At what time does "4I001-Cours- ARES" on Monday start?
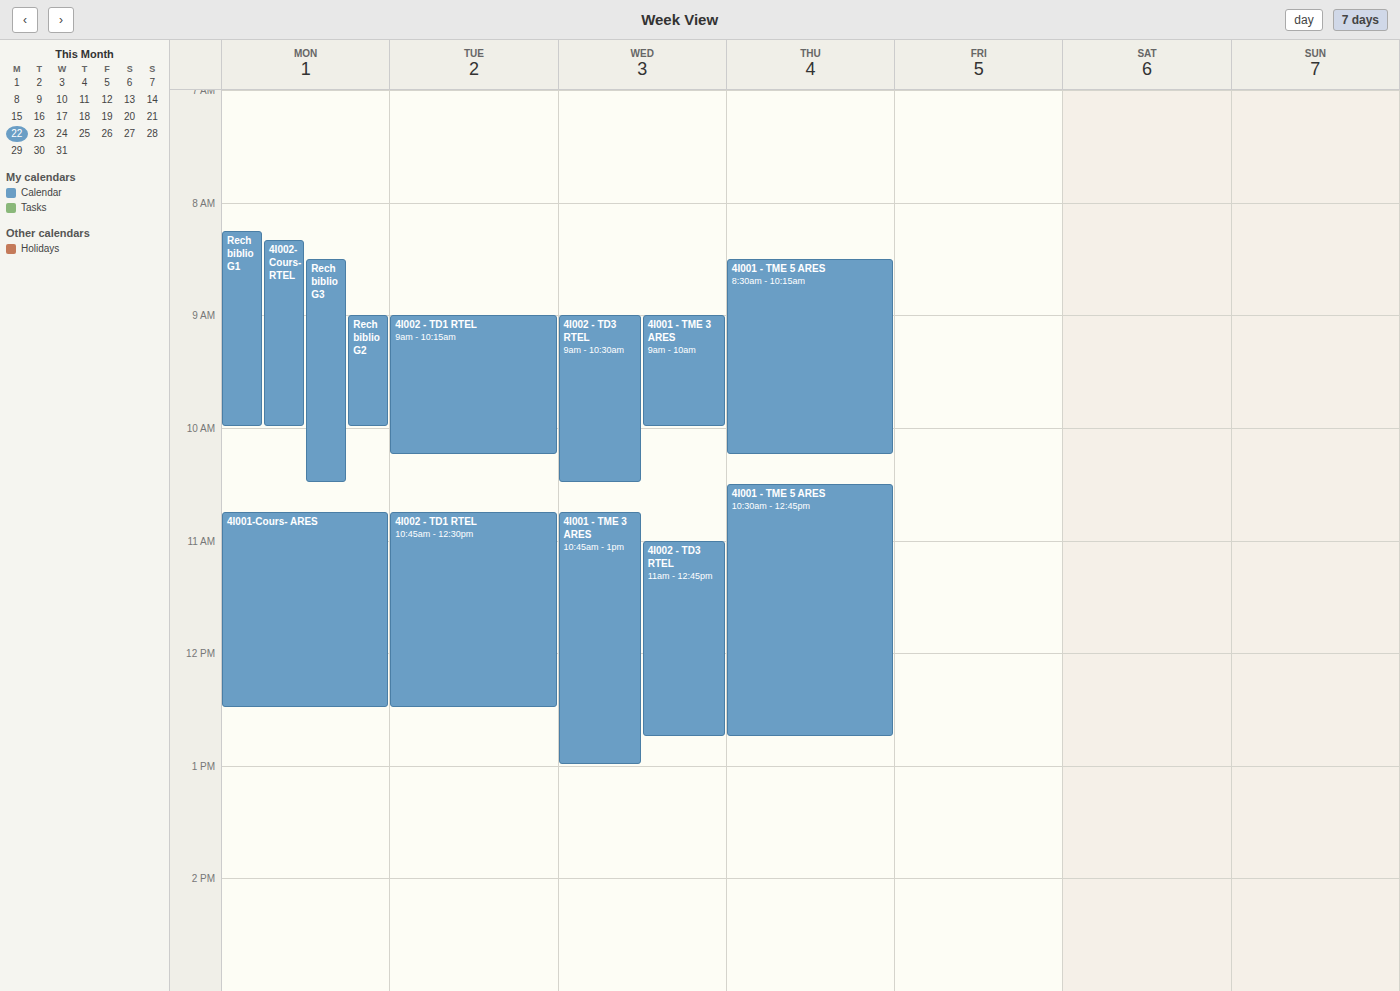
10:45 AM